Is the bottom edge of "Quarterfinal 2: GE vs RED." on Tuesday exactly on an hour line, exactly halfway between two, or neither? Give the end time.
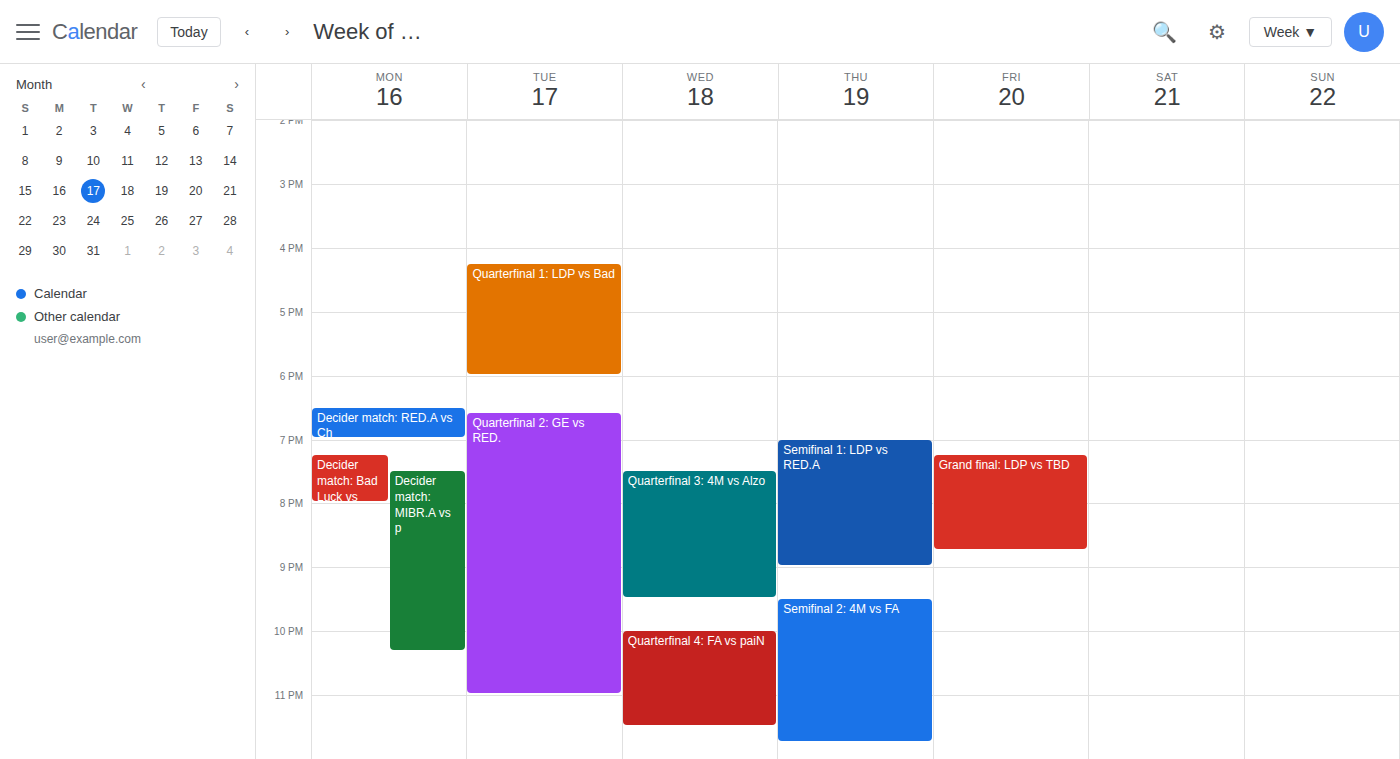
11:00 PM -- exactly on the 11 PM line.